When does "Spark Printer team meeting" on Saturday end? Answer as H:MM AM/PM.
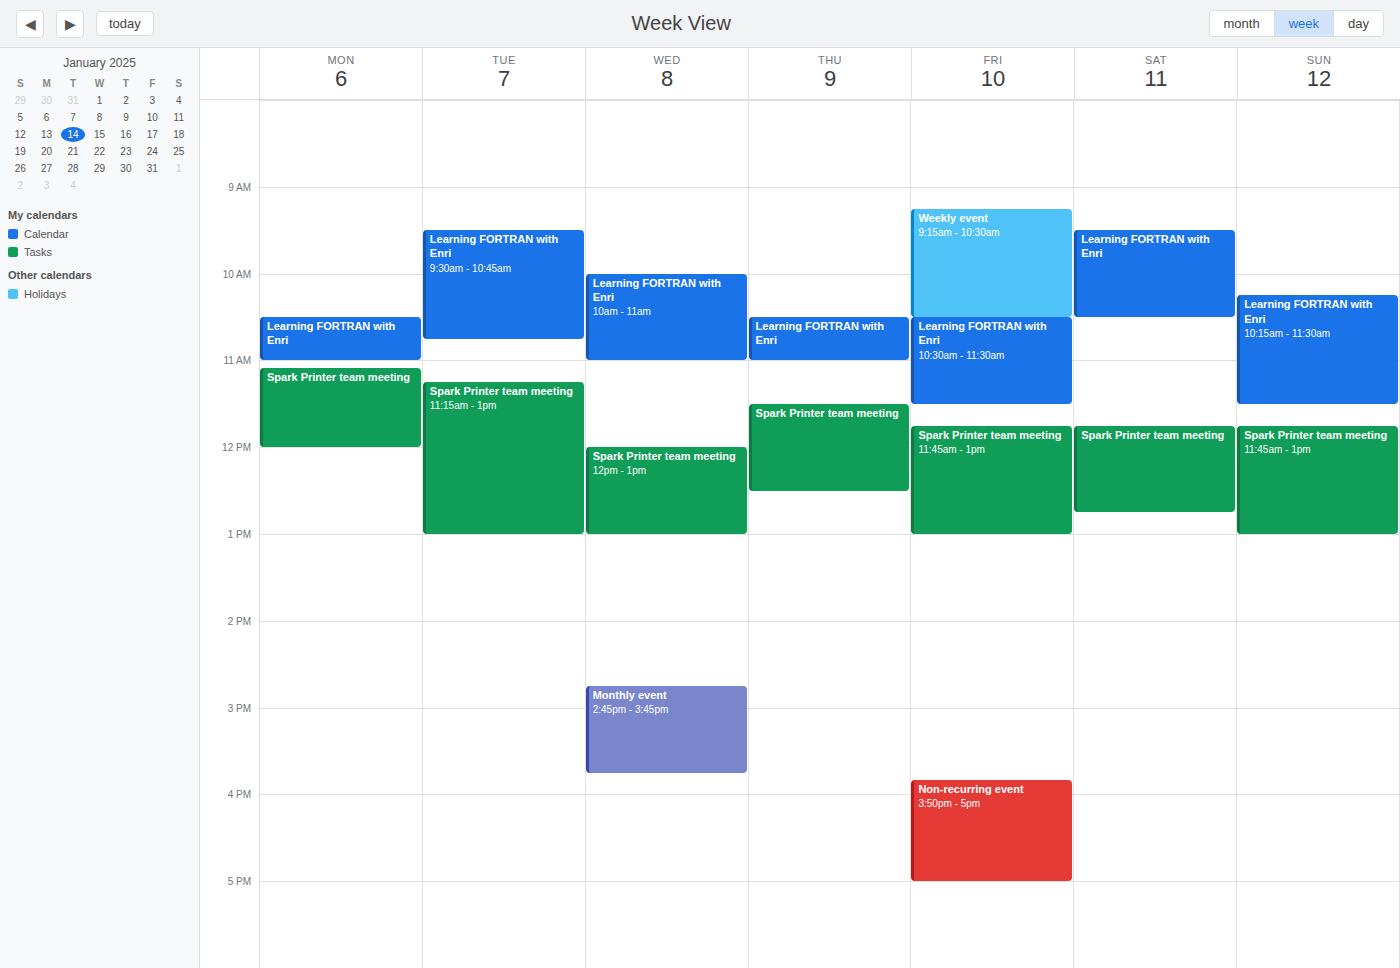
12:45 PM